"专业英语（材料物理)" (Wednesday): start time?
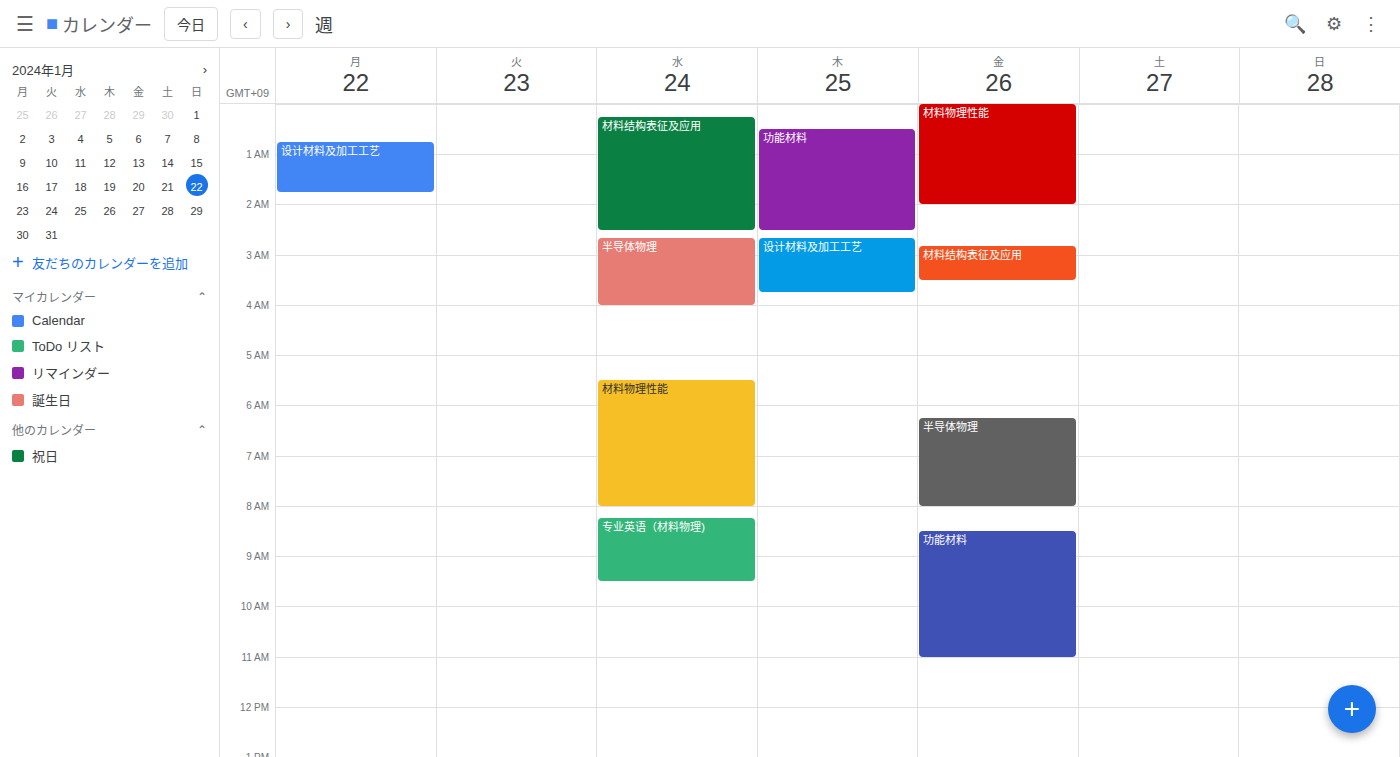
8:15 AM